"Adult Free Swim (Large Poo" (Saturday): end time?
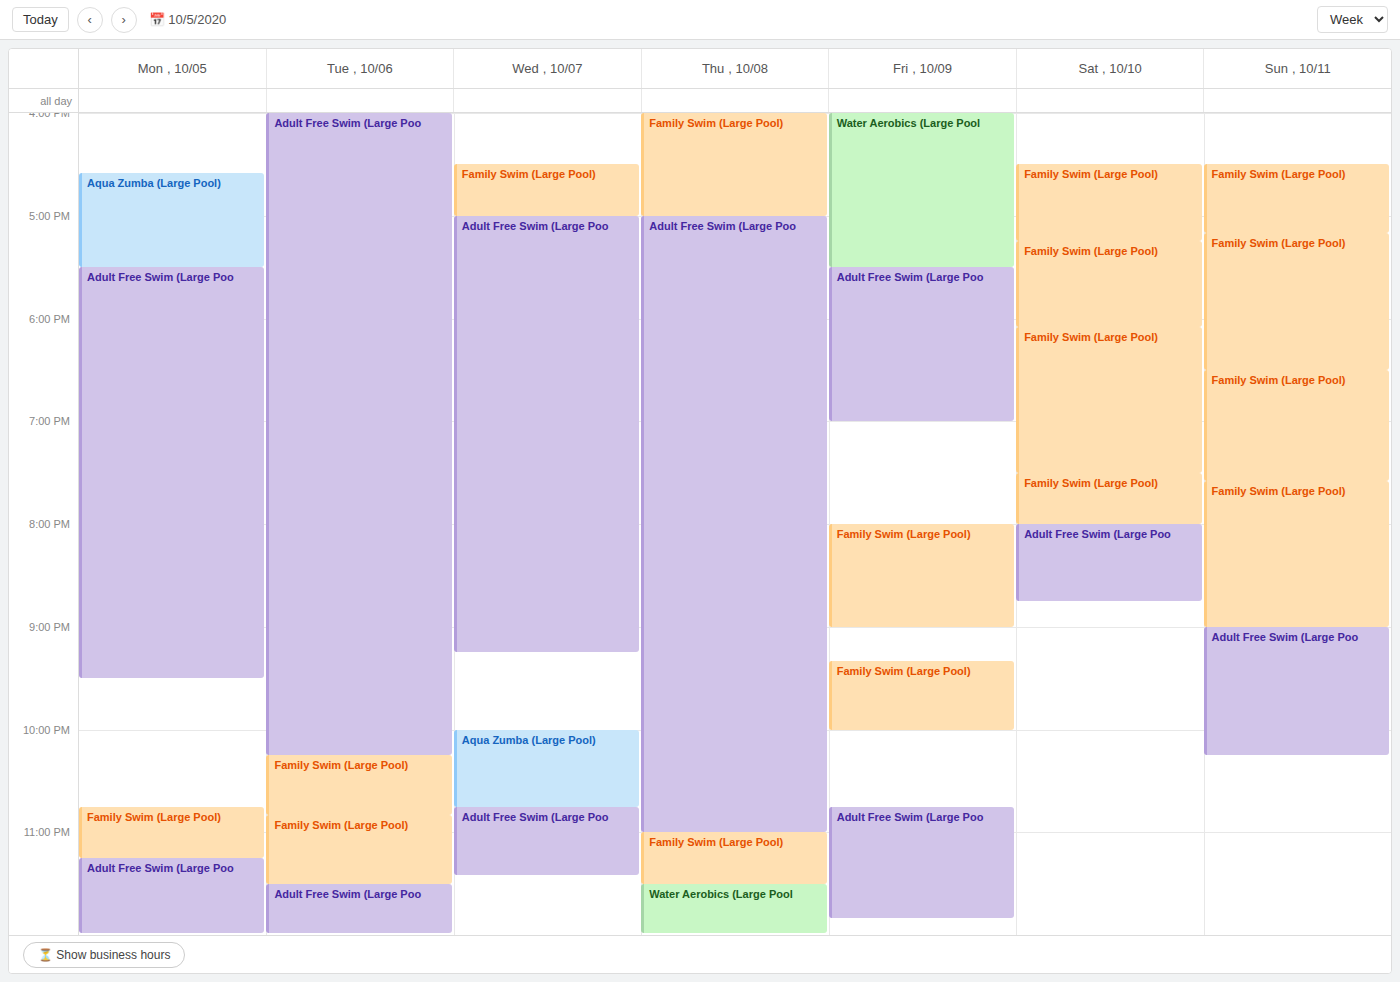
8:45 PM